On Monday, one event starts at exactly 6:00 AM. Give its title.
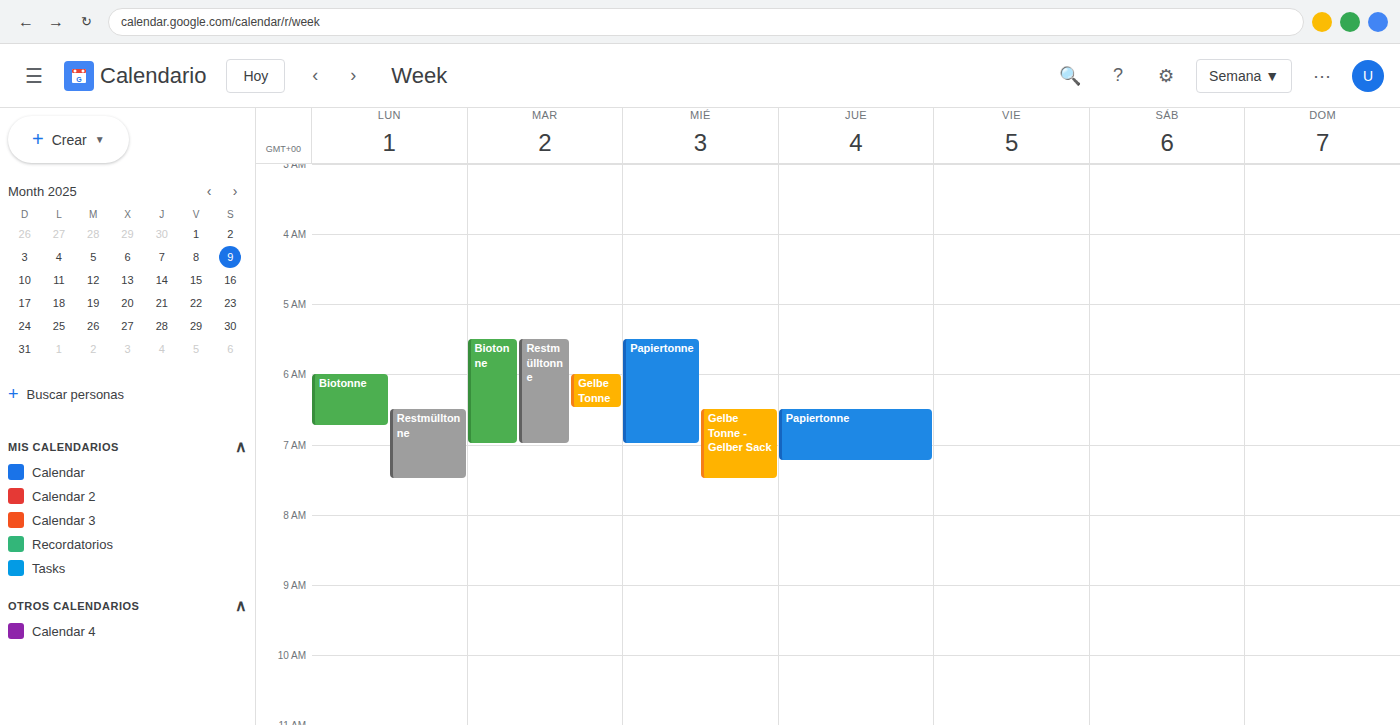
"Biotonne"